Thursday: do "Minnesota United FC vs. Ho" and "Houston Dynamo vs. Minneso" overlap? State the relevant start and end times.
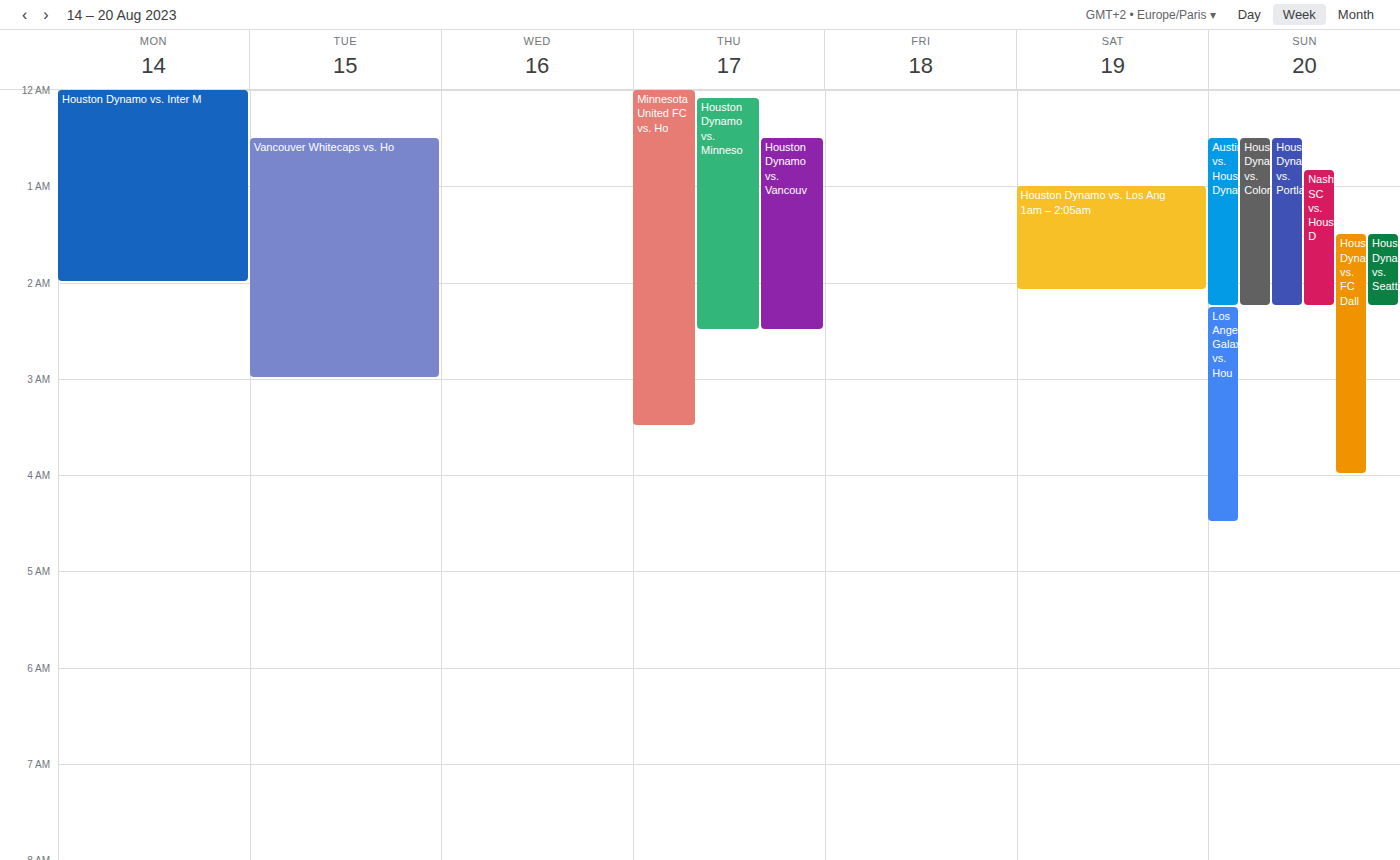
"Houston Dynamo vs. Minneso" runs 12:05 AM to 2:30 AM, inside "Minnesota United FC vs. Ho" -- they overlap.